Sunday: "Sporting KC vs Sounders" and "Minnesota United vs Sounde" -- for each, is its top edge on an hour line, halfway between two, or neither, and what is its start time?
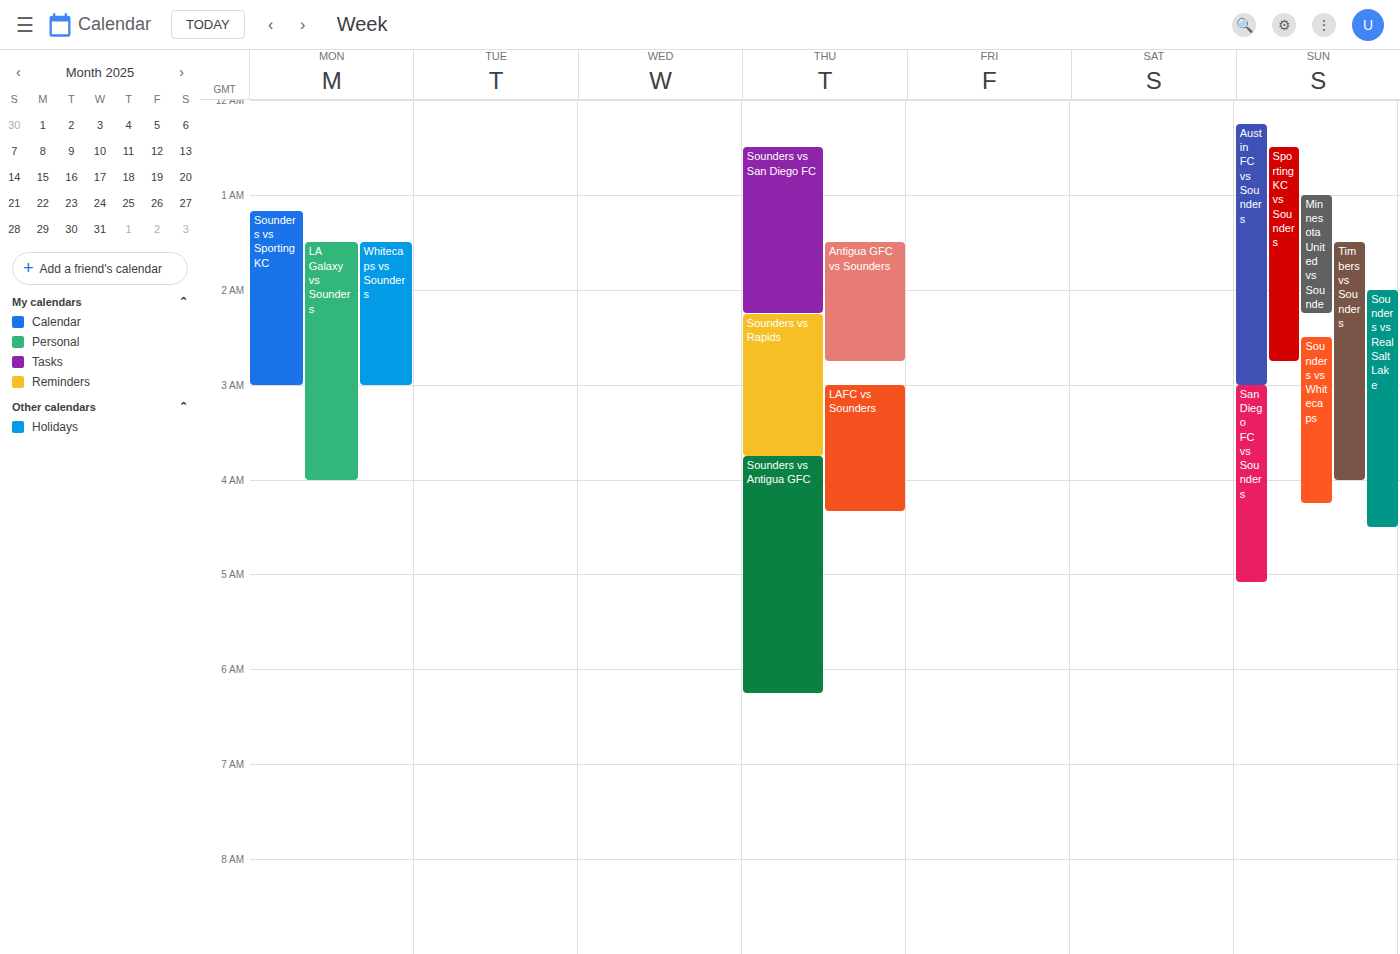
"Sporting KC vs Sounders": 12:30 AM, halfway between the 12 AM and 1 AM lines. "Minnesota United vs Sounde": 1:00 AM, exactly on the 1 AM line.